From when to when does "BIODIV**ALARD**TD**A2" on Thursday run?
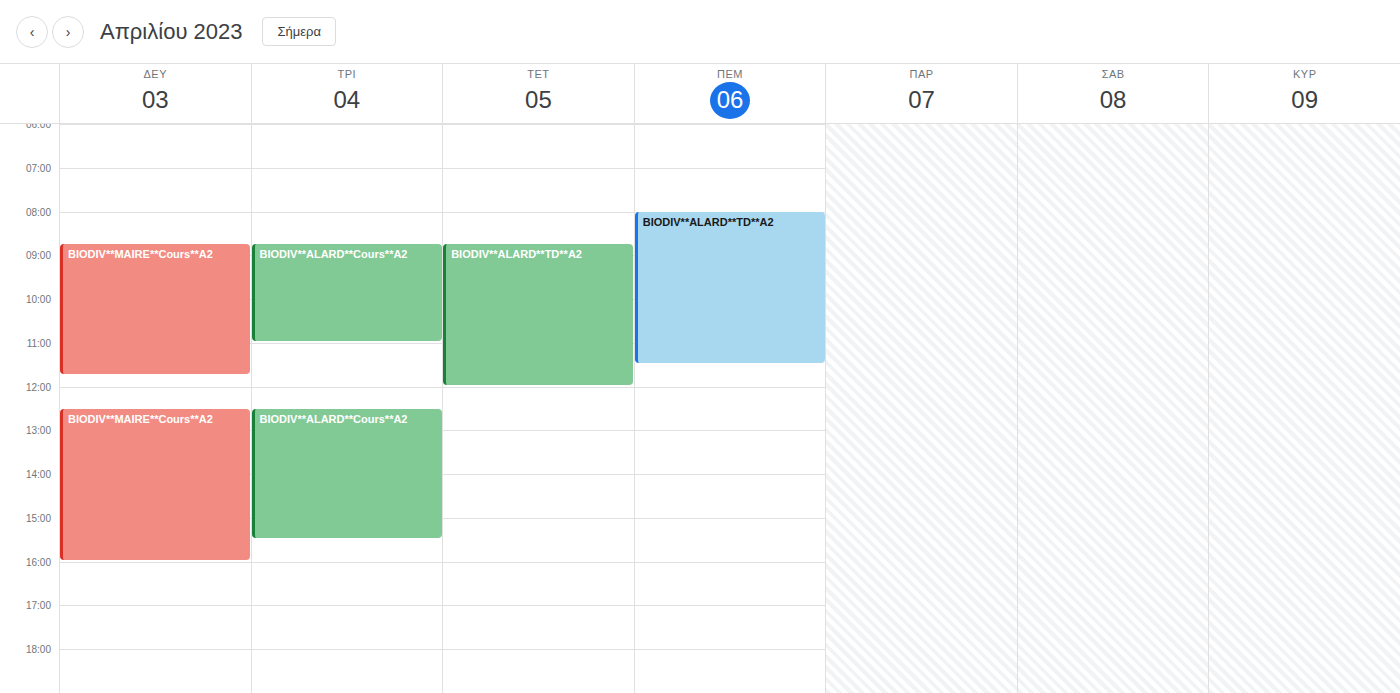
8:00 AM to 11:30 AM